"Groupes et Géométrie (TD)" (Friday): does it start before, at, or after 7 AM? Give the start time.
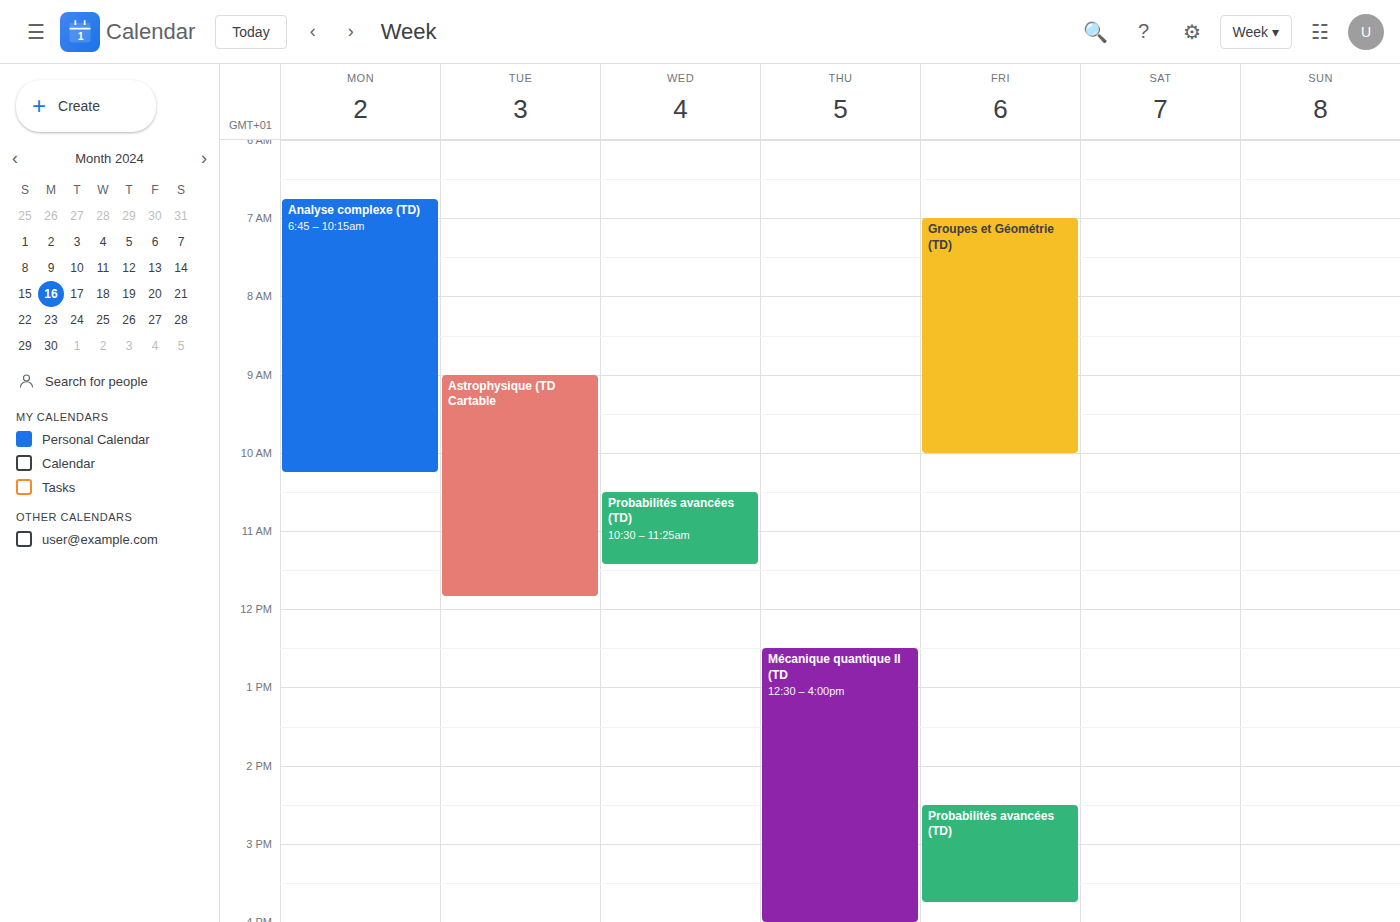
7:00 AM -- exactly at 7 AM, on the 7 AM line.